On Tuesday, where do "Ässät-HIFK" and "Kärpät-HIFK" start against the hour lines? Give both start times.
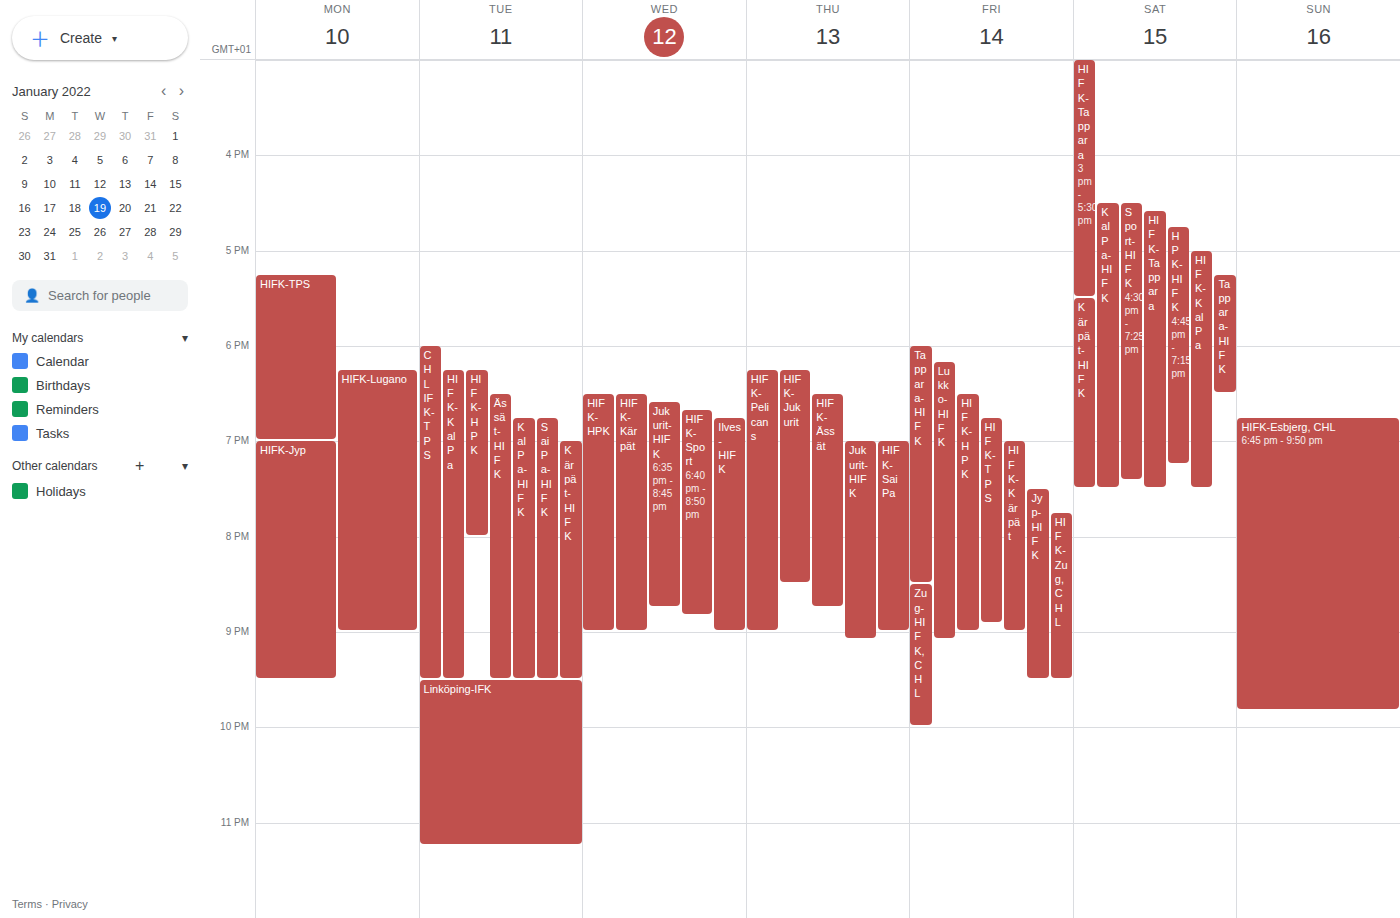
"Ässät-HIFK": 6:30 PM, halfway between the 6 PM and 7 PM lines. "Kärpät-HIFK": 7:00 PM, exactly on the 7 PM line.